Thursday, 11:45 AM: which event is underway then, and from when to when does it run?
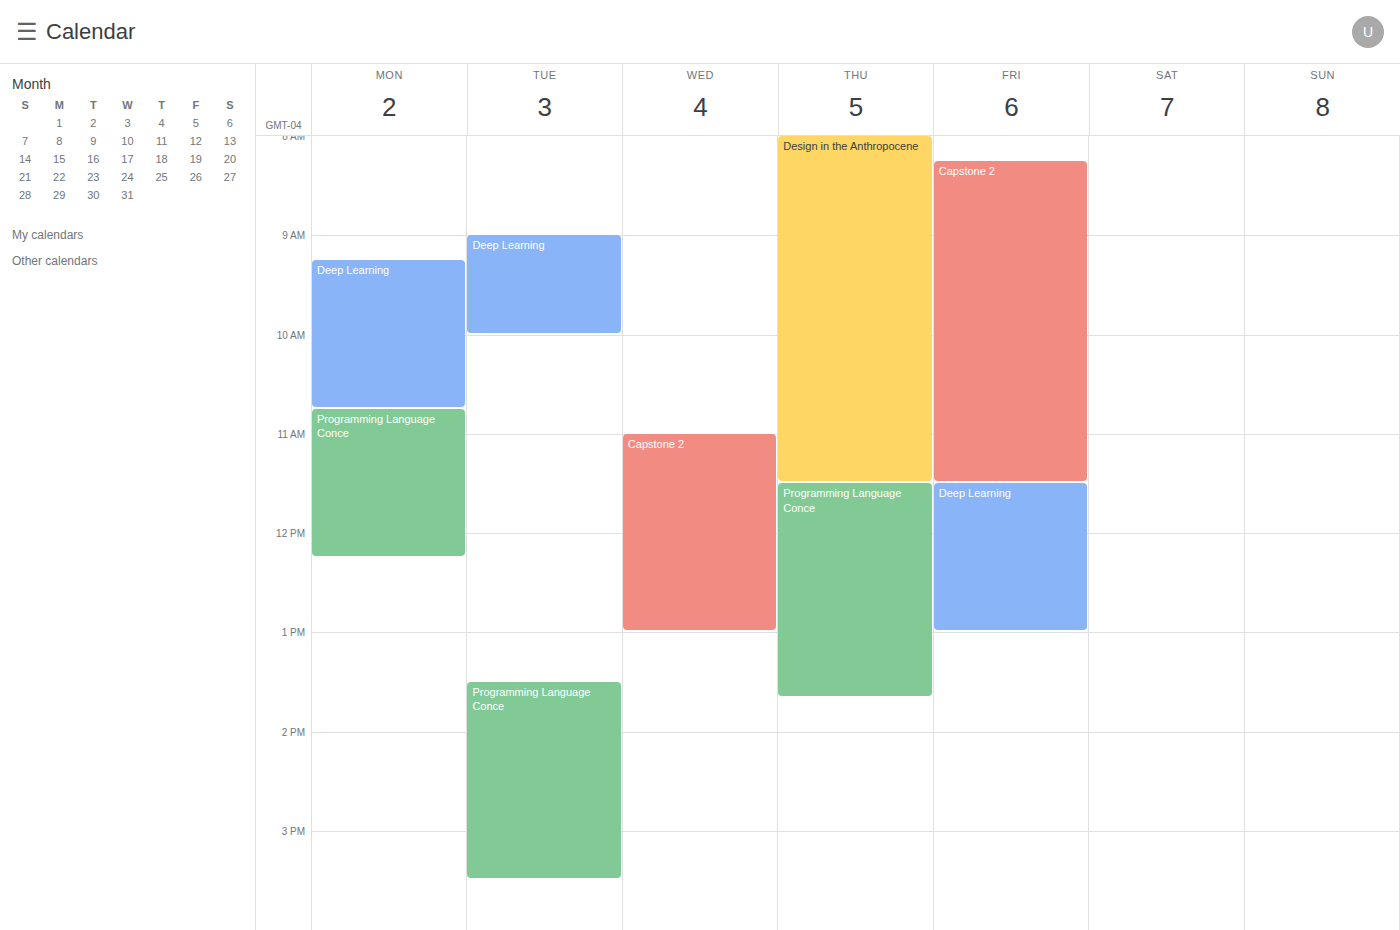
"Programming Language Conce", 11:30 AM to 1:40 PM